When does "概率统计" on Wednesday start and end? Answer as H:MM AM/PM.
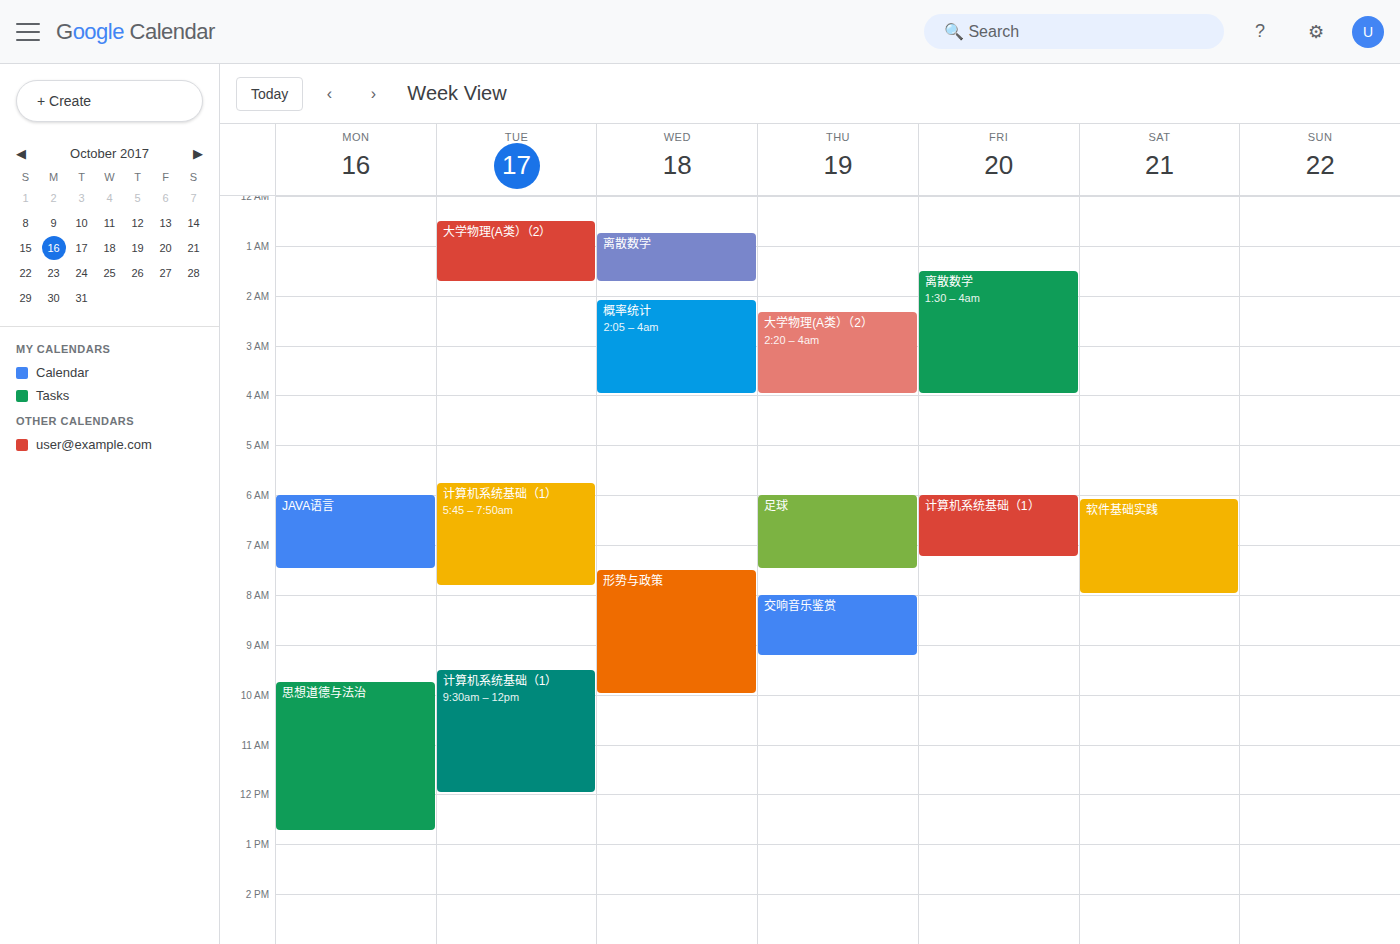
2:05 AM to 4:00 AM